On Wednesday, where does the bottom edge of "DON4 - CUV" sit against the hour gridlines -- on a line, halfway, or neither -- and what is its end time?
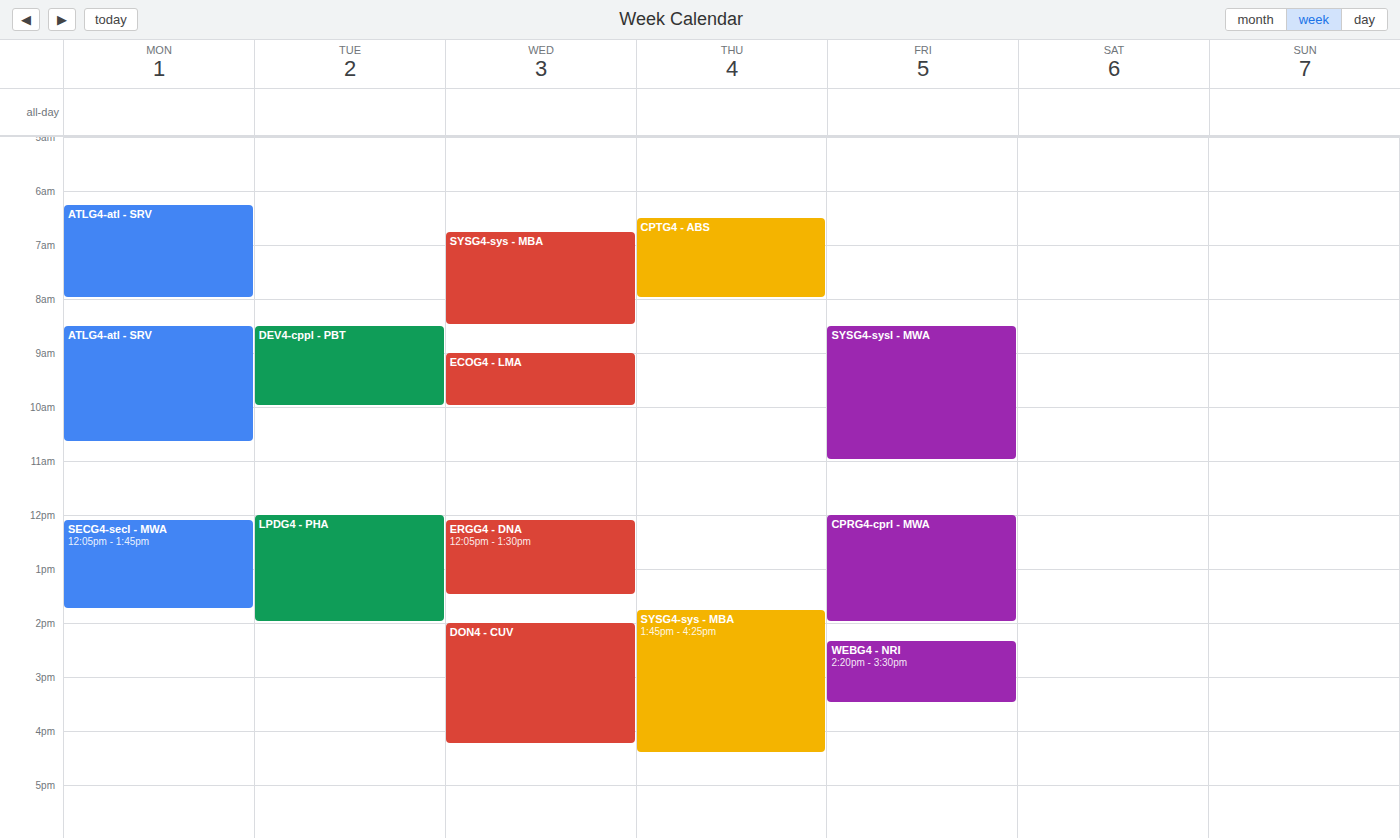
4:15 PM -- neither: a quarter of the way from the 4 PM line to the 5 PM line.